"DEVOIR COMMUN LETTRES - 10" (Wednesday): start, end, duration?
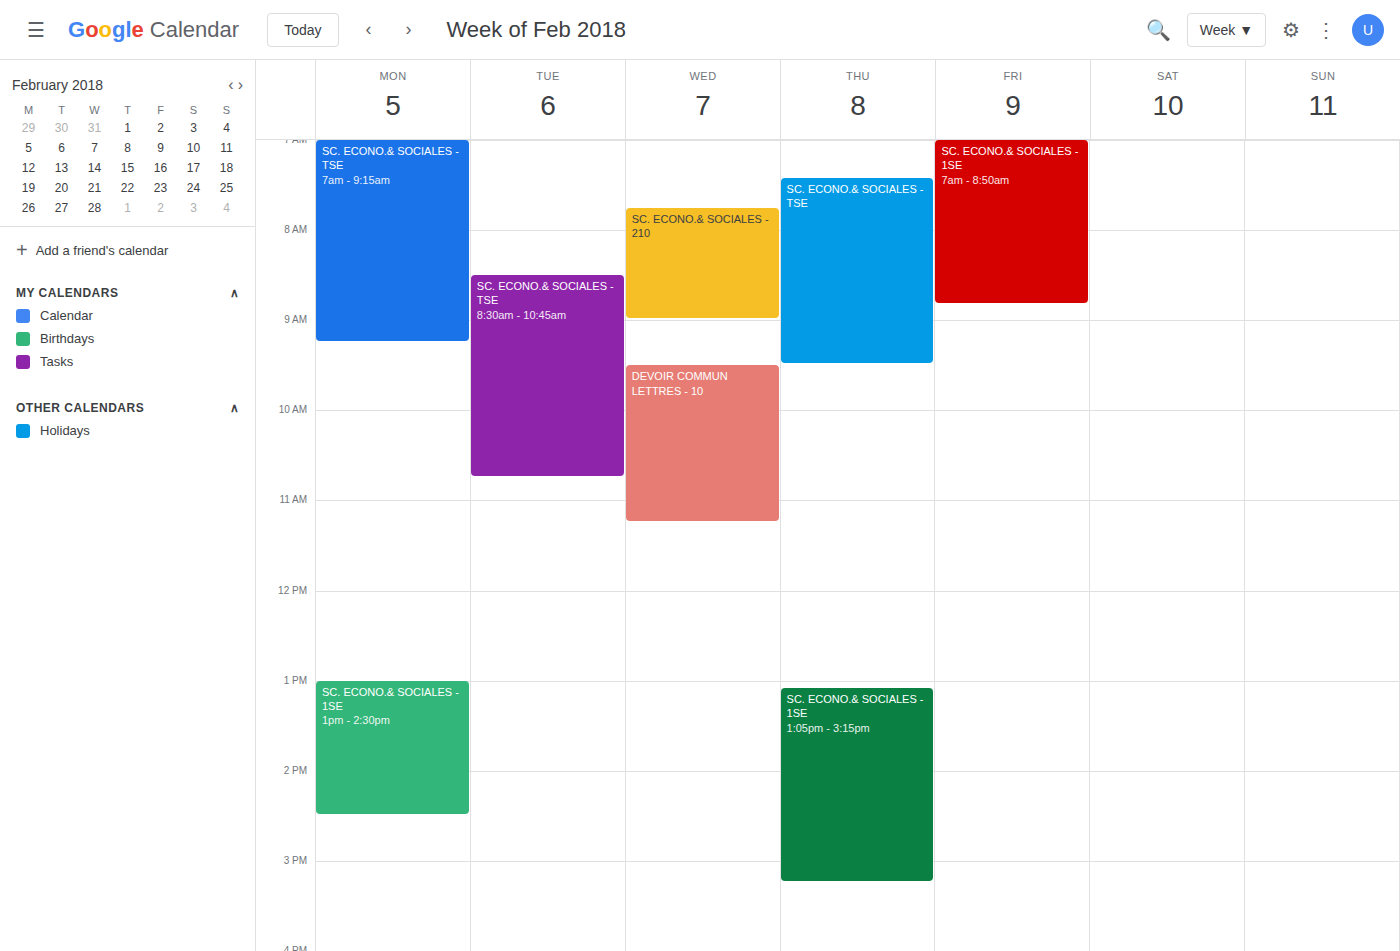
9:30 AM to 11:15 AM, 1 hour 45 minutes